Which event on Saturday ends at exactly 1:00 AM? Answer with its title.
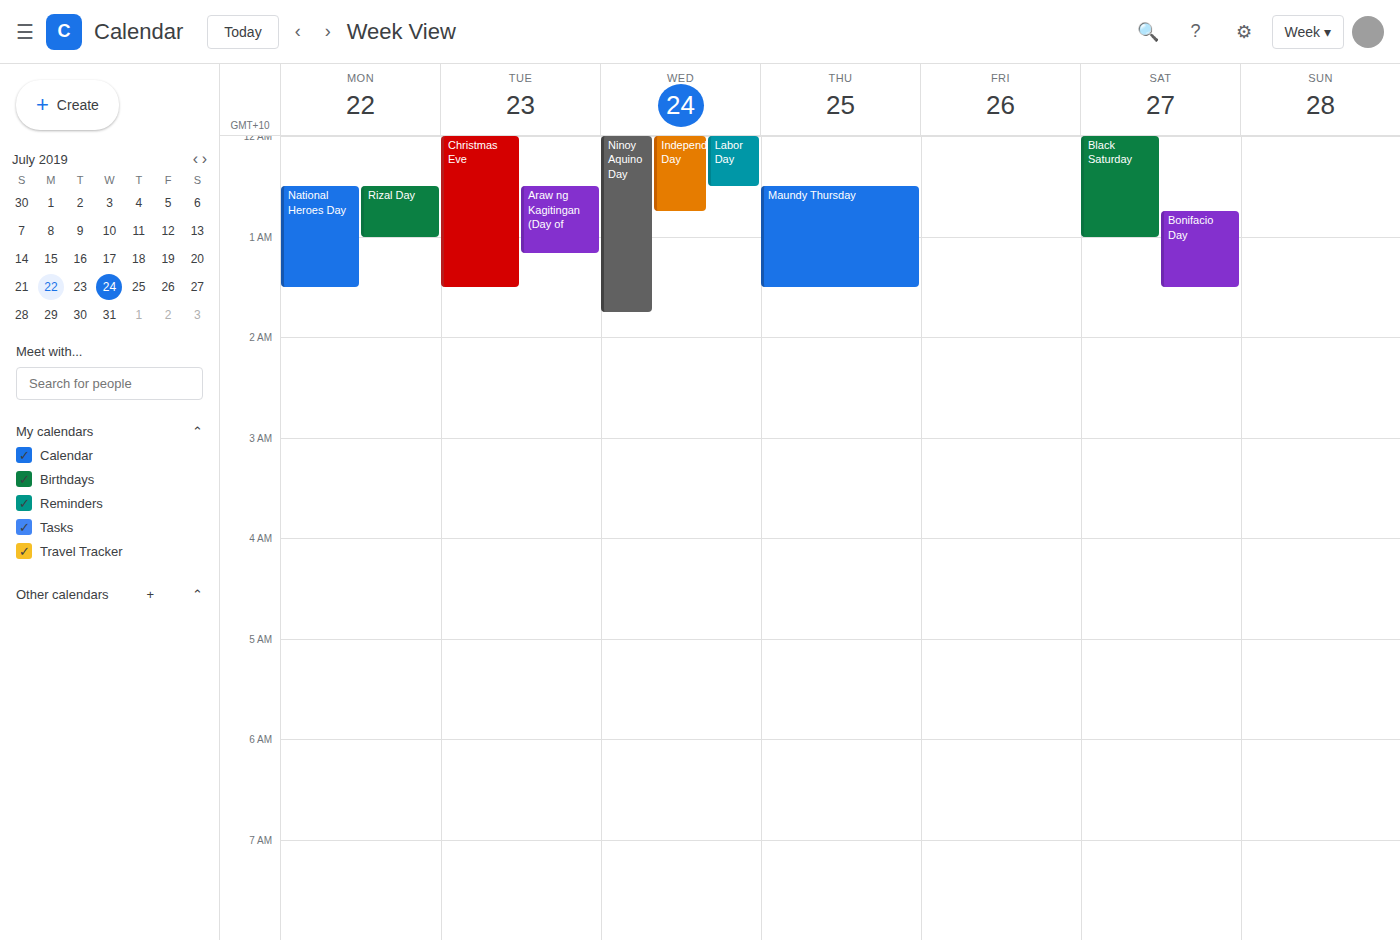
"Black Saturday"